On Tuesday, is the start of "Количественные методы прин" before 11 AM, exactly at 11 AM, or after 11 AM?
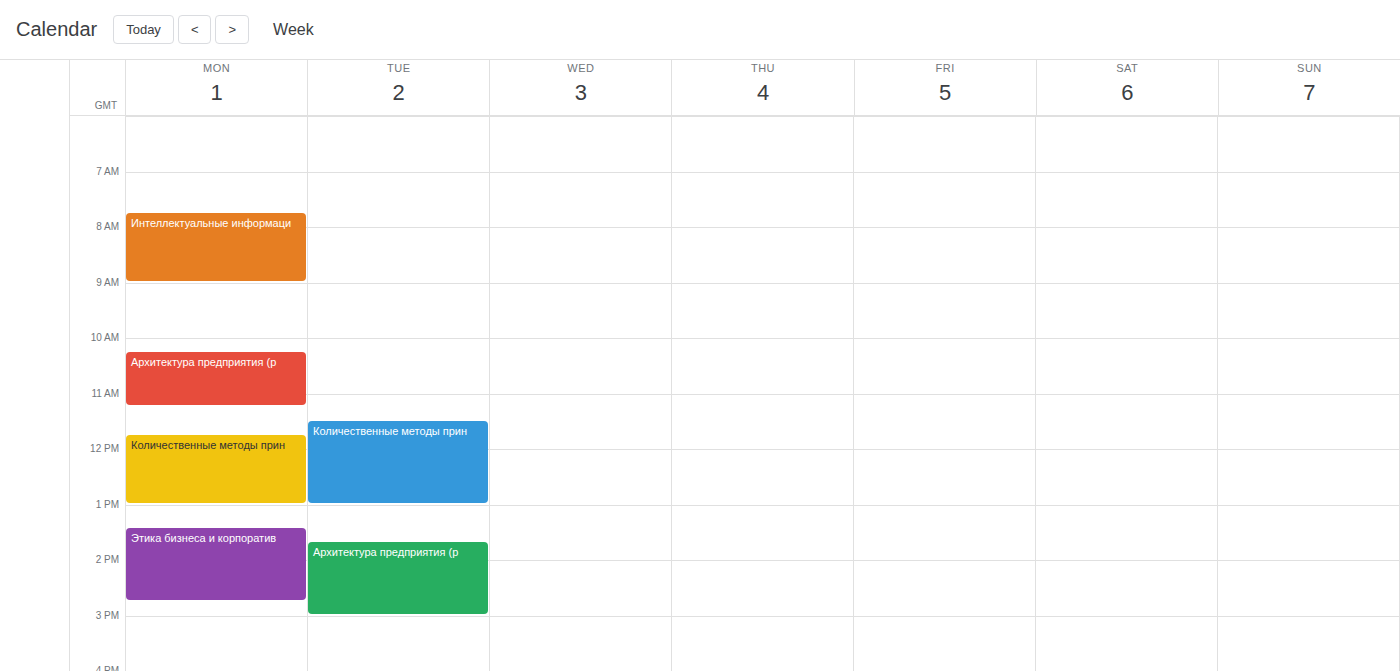
11:30 AM -- after 11 AM, 30 minutes below the 11 AM line.